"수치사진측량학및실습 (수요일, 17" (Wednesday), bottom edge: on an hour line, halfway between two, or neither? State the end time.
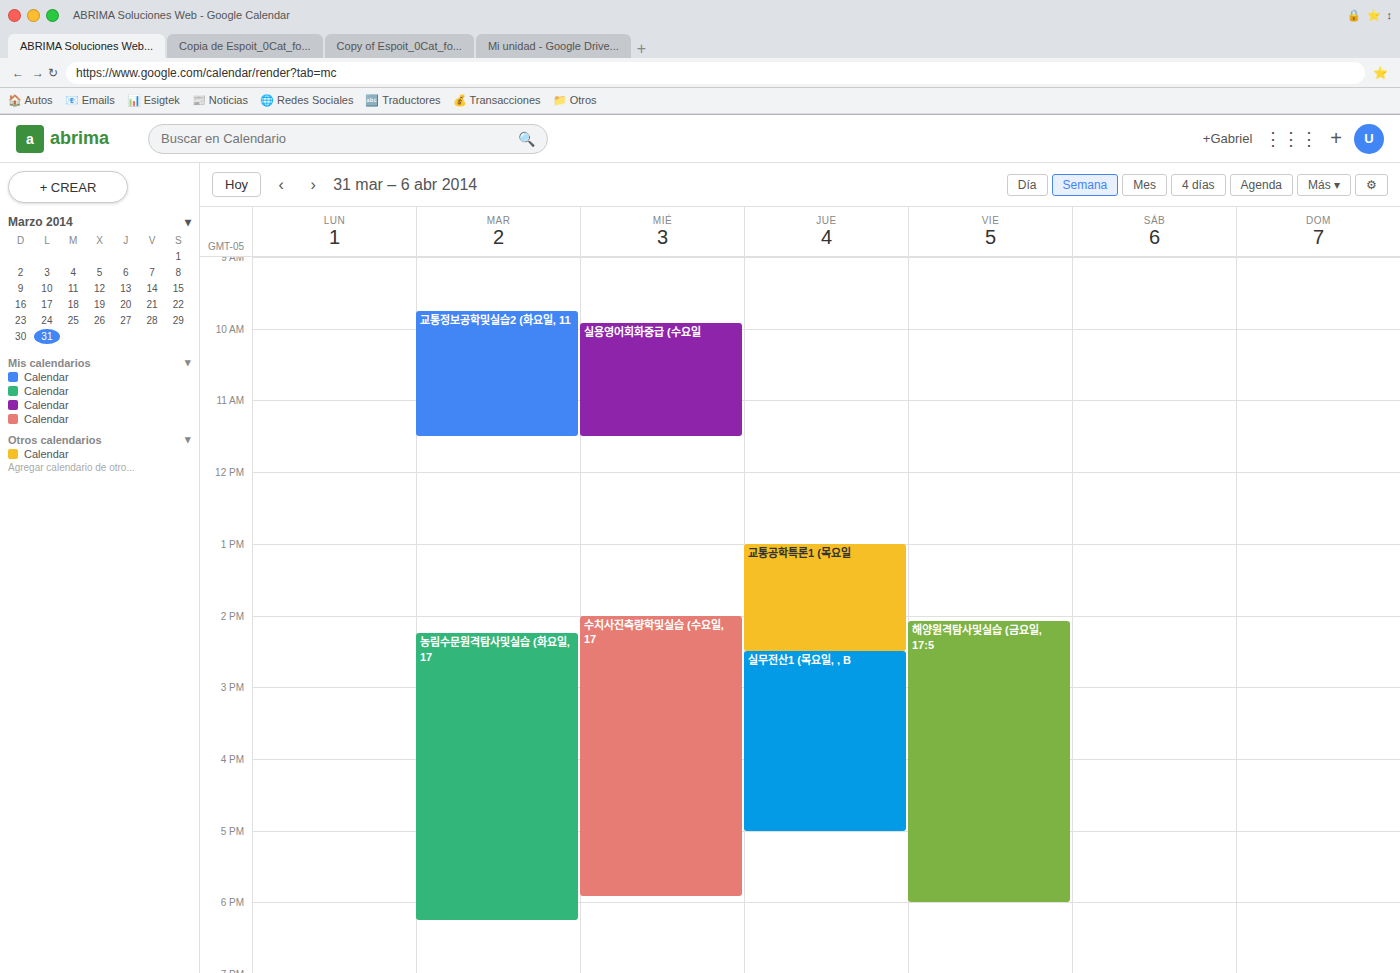
5:55 PM -- neither: 55 minutes below the 5 PM line and 5 minutes above the 6 PM line.